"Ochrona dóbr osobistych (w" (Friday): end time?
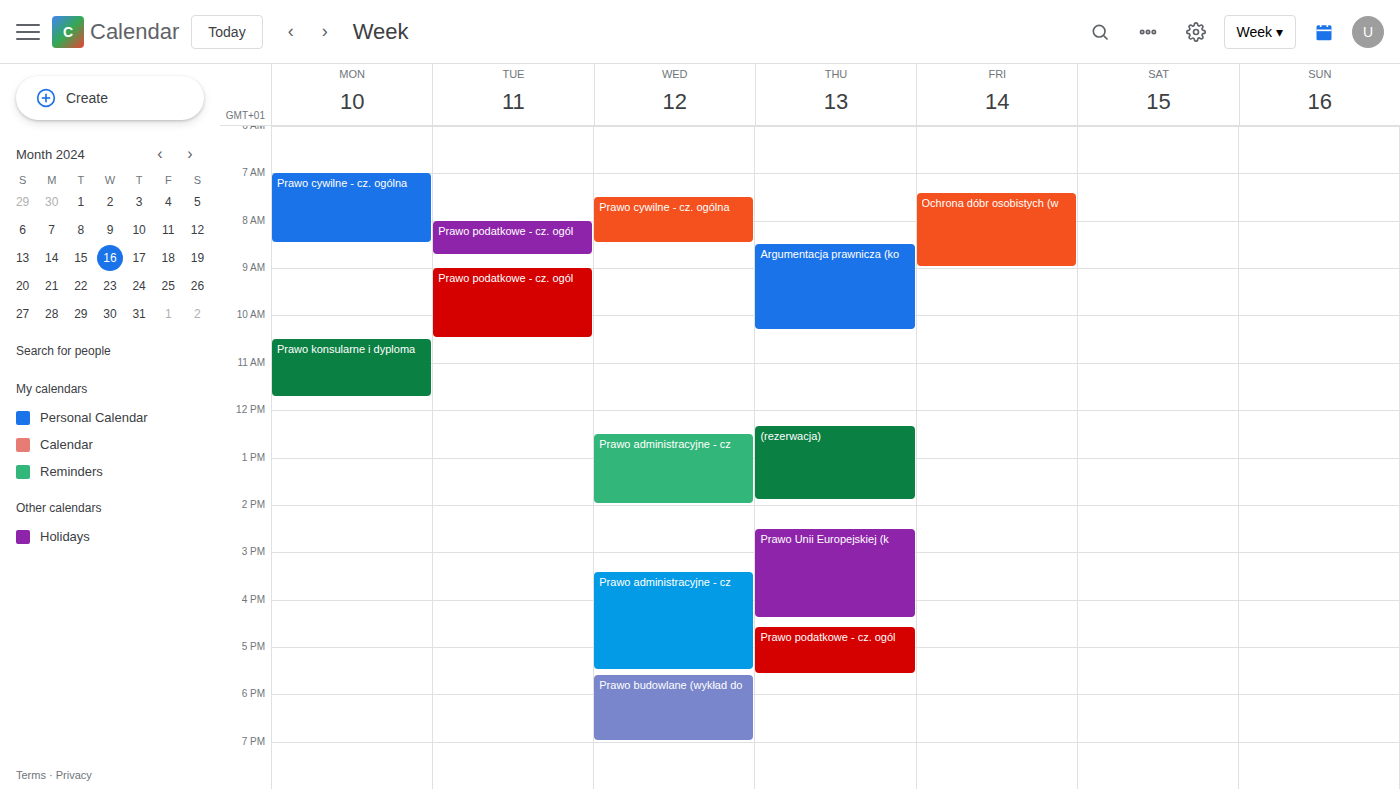
9:00 AM